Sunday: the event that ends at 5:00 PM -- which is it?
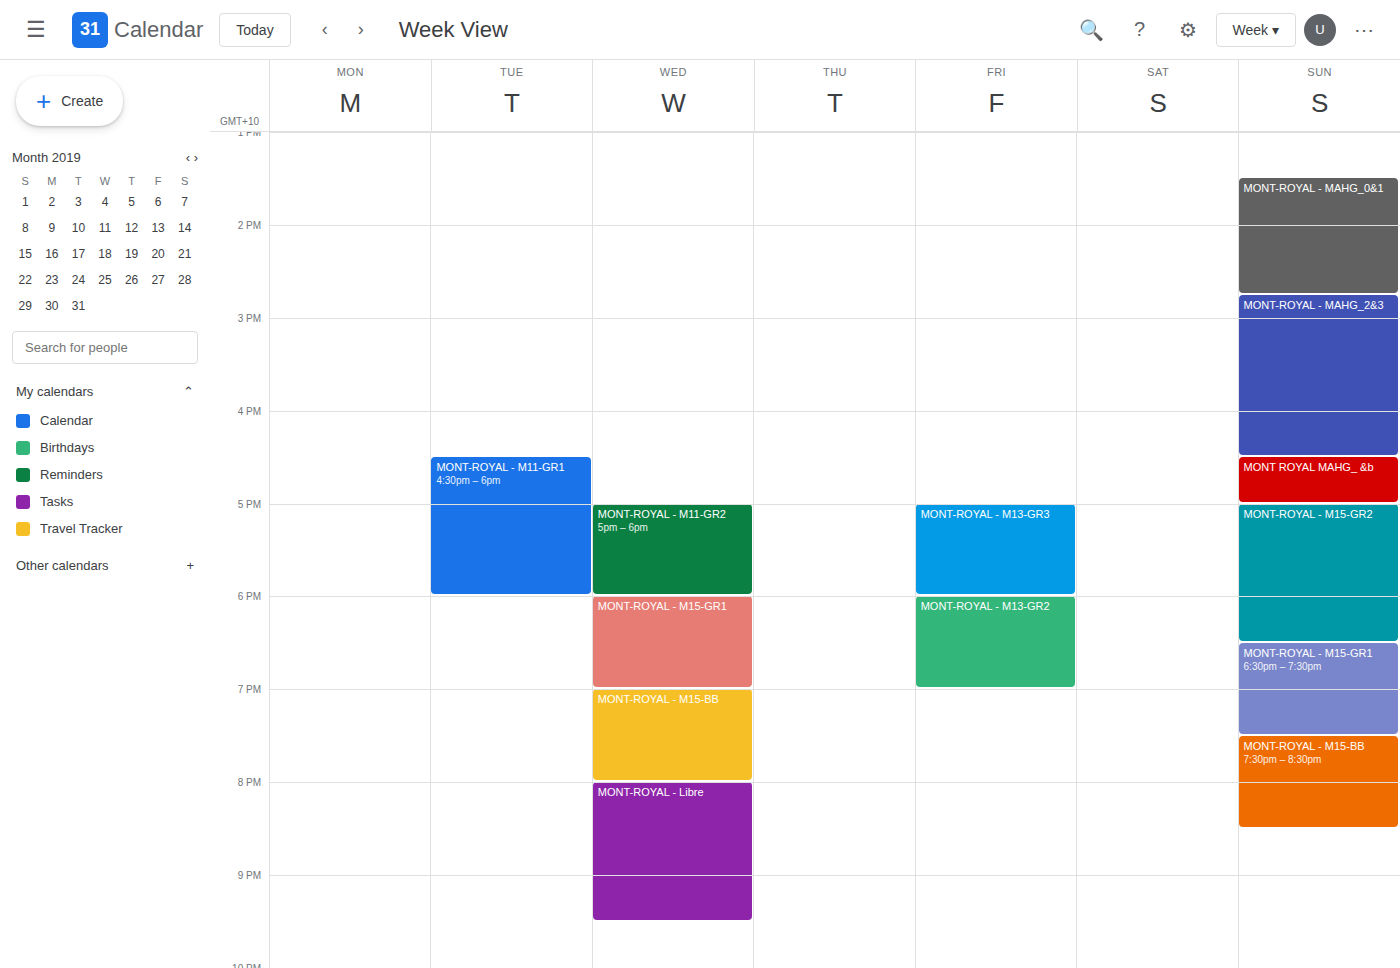
"MONT ROYAL MAHG_ &b"